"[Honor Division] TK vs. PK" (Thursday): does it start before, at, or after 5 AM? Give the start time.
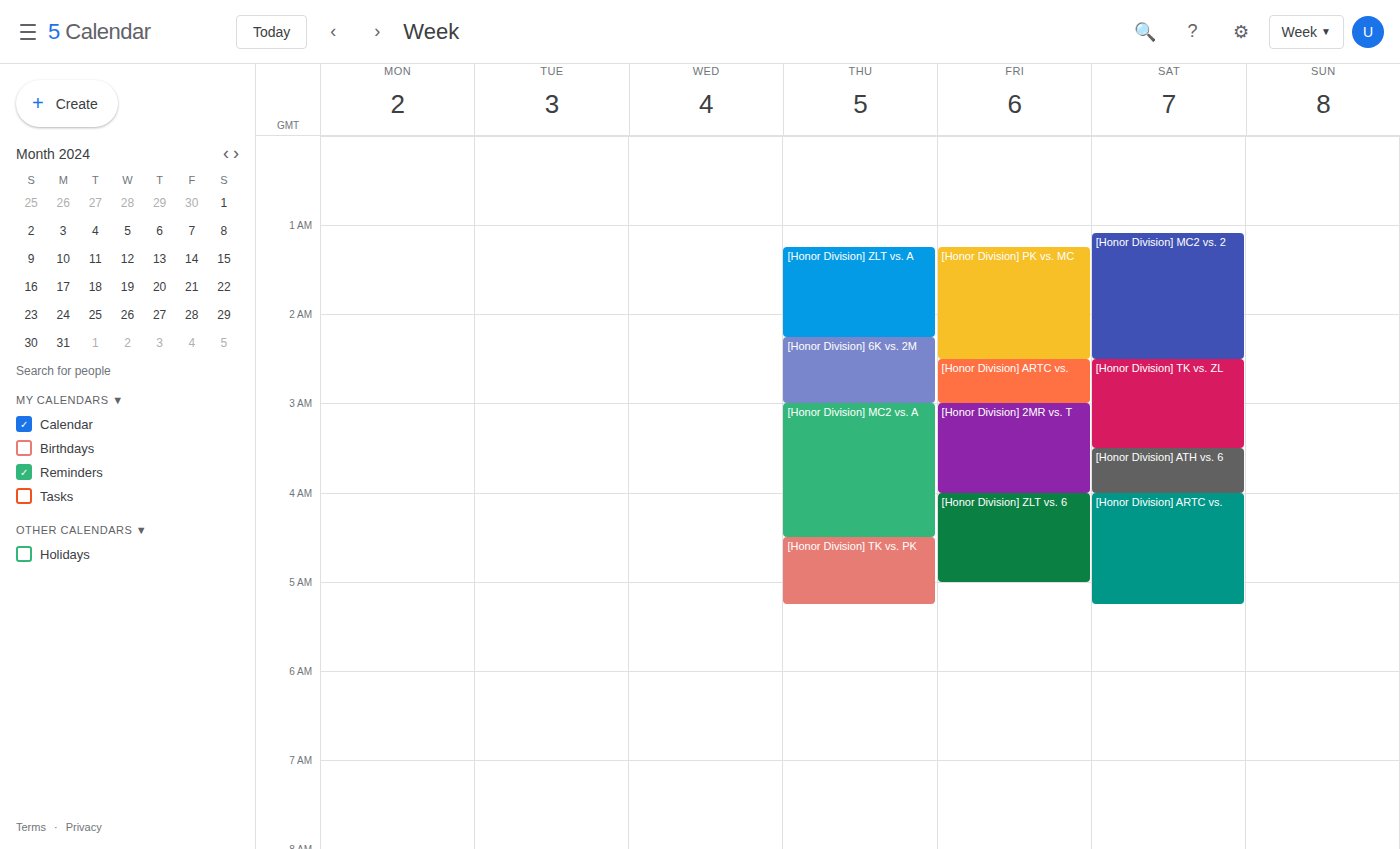
4:30 AM -- before 5 AM, 30 minutes above the 5 AM line.